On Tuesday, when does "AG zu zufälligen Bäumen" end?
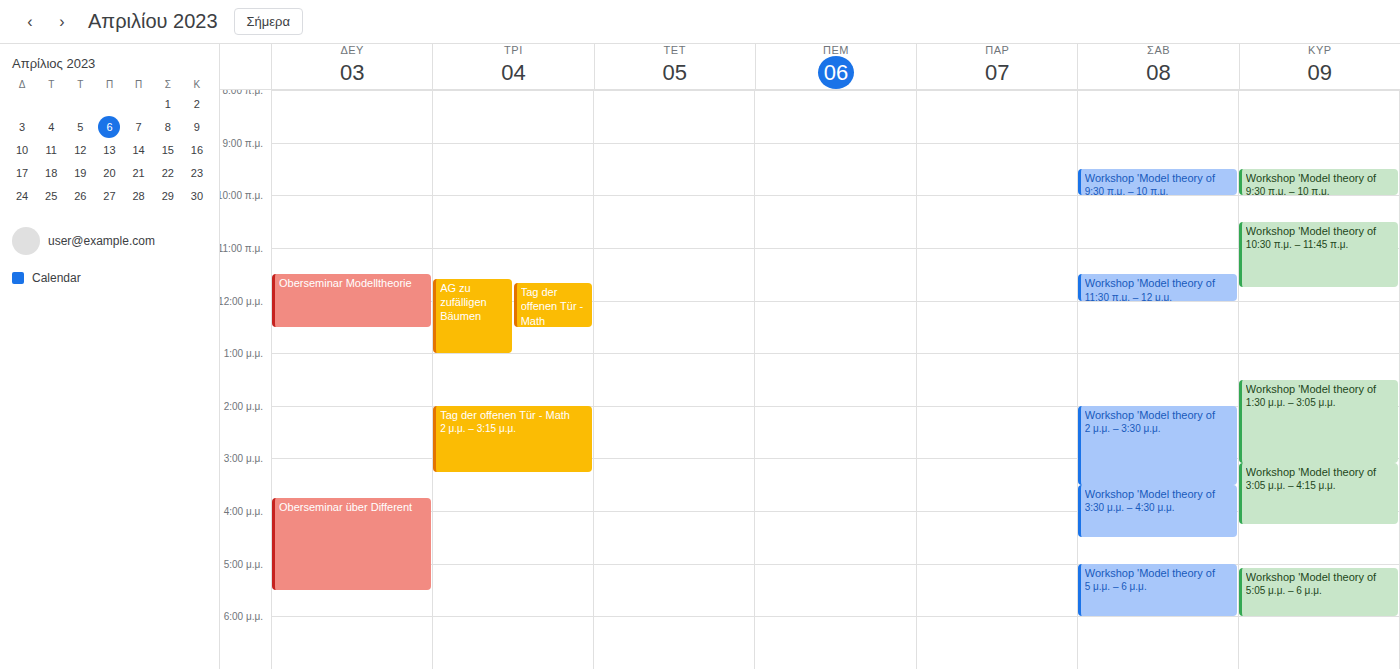
1:00 PM